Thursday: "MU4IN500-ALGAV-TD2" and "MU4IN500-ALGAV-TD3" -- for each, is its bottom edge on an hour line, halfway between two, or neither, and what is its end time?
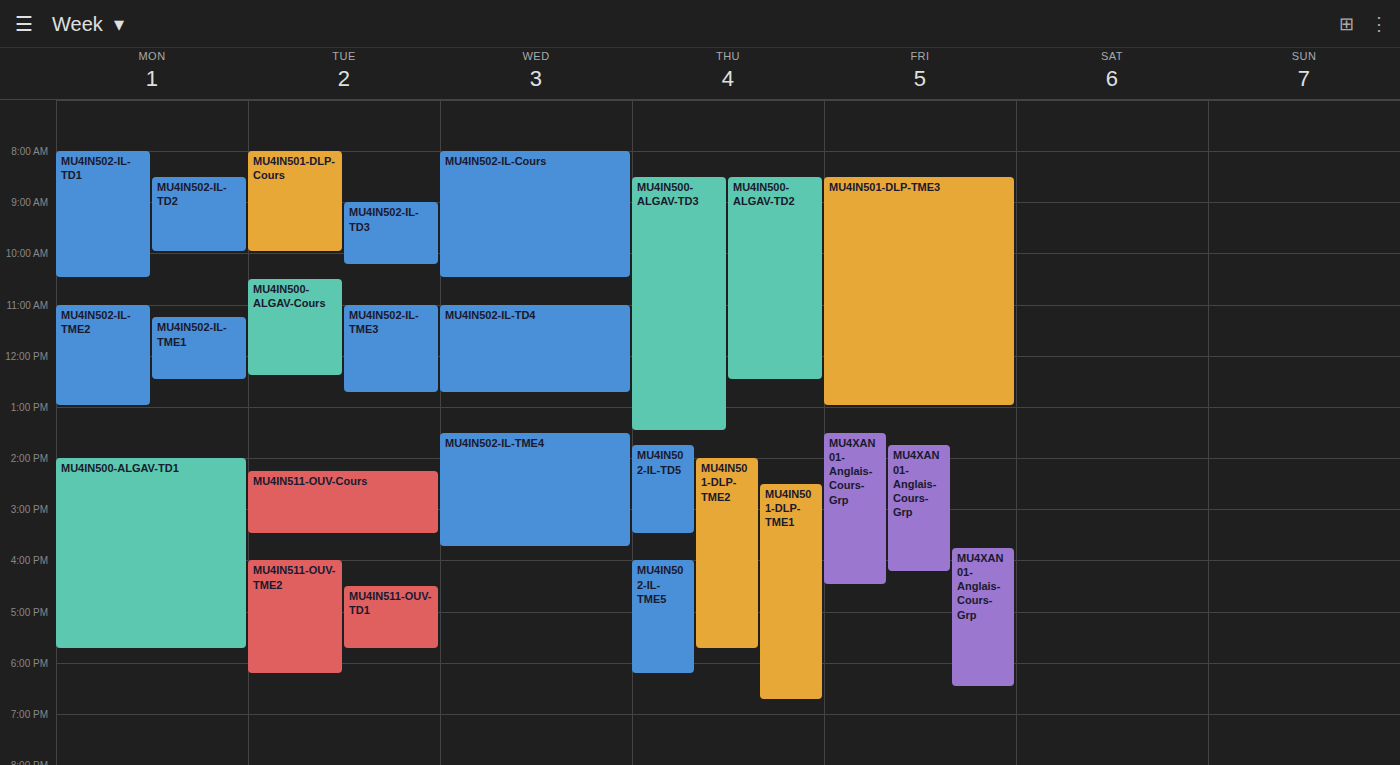
"MU4IN500-ALGAV-TD2": 12:30 PM, halfway between the 12 PM and 1 PM lines. "MU4IN500-ALGAV-TD3": 1:30 PM, halfway between the 1 PM and 2 PM lines.